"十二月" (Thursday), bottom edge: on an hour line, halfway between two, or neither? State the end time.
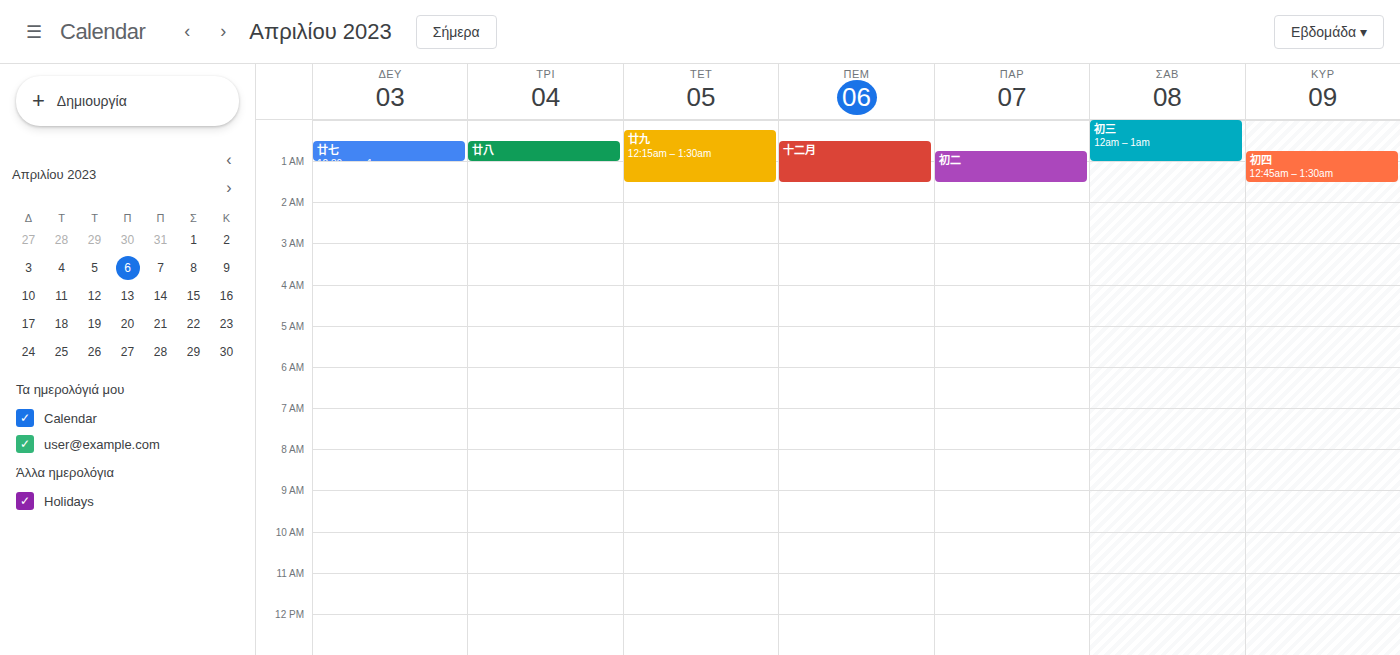
01:30 -- halfway between the 01:00 and 02:00 lines.